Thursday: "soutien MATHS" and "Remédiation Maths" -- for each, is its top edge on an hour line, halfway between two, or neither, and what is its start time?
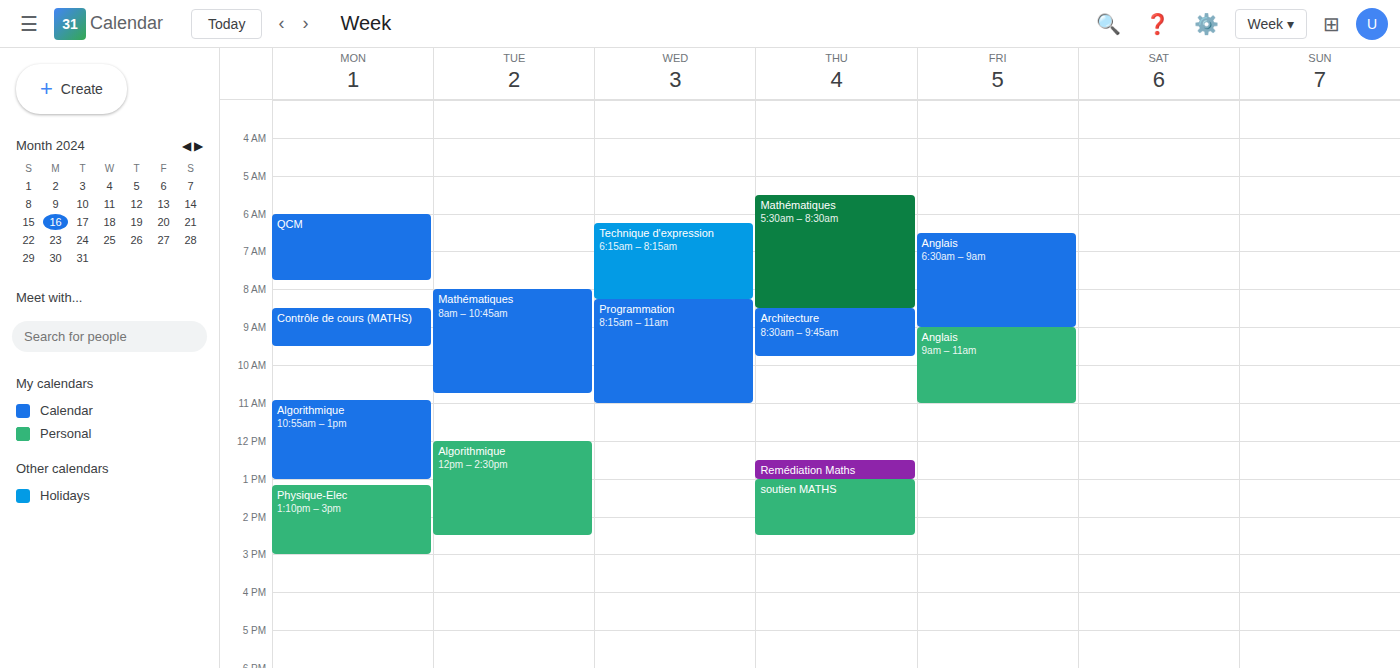
"soutien MATHS": 1:00 PM, exactly on the 1 PM line. "Remédiation Maths": 12:30 PM, halfway between the 12 PM and 1 PM lines.